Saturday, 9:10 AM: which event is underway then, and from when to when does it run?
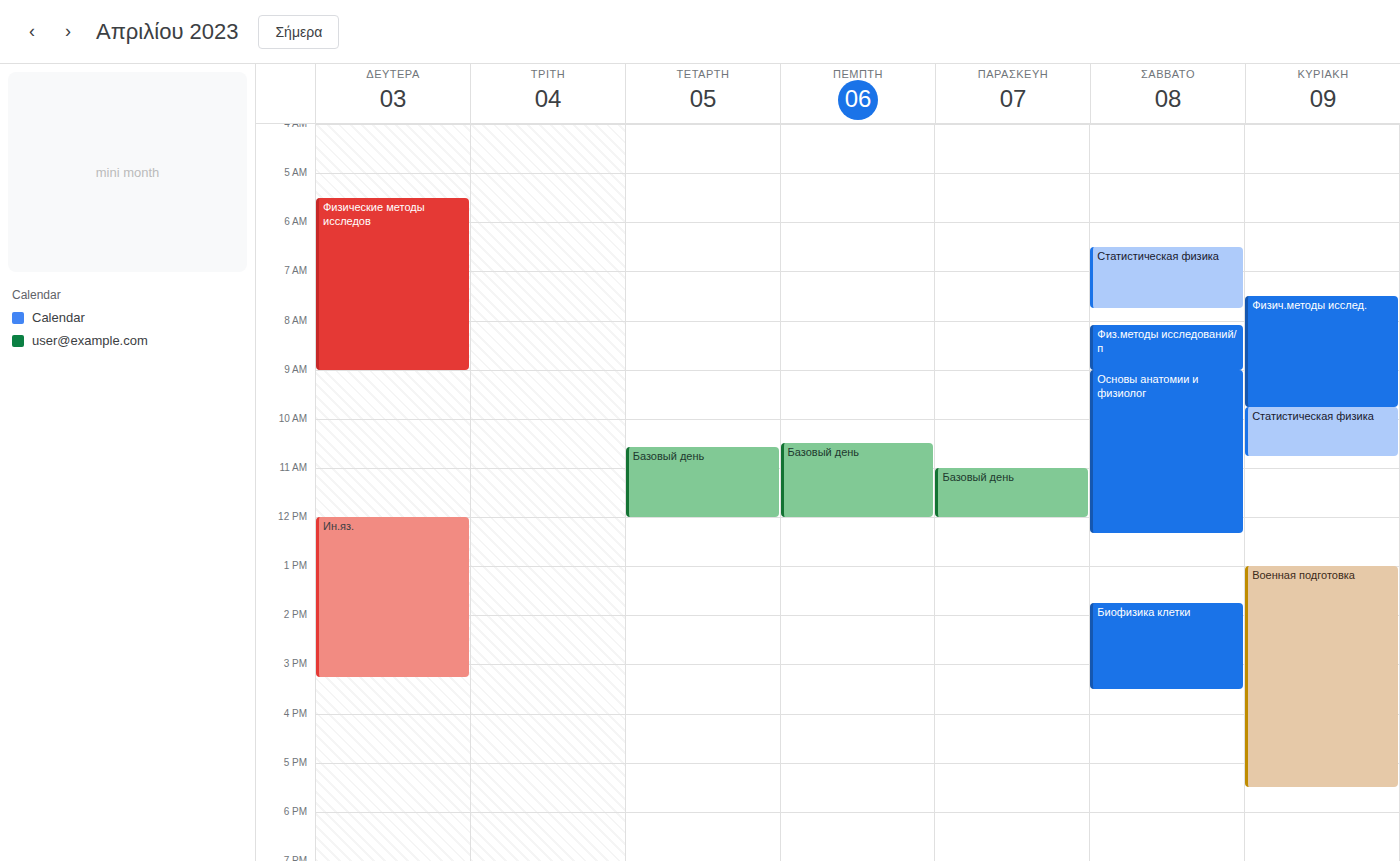
"Основы анатомии и физиолог", 9:00 AM to 12:20 PM